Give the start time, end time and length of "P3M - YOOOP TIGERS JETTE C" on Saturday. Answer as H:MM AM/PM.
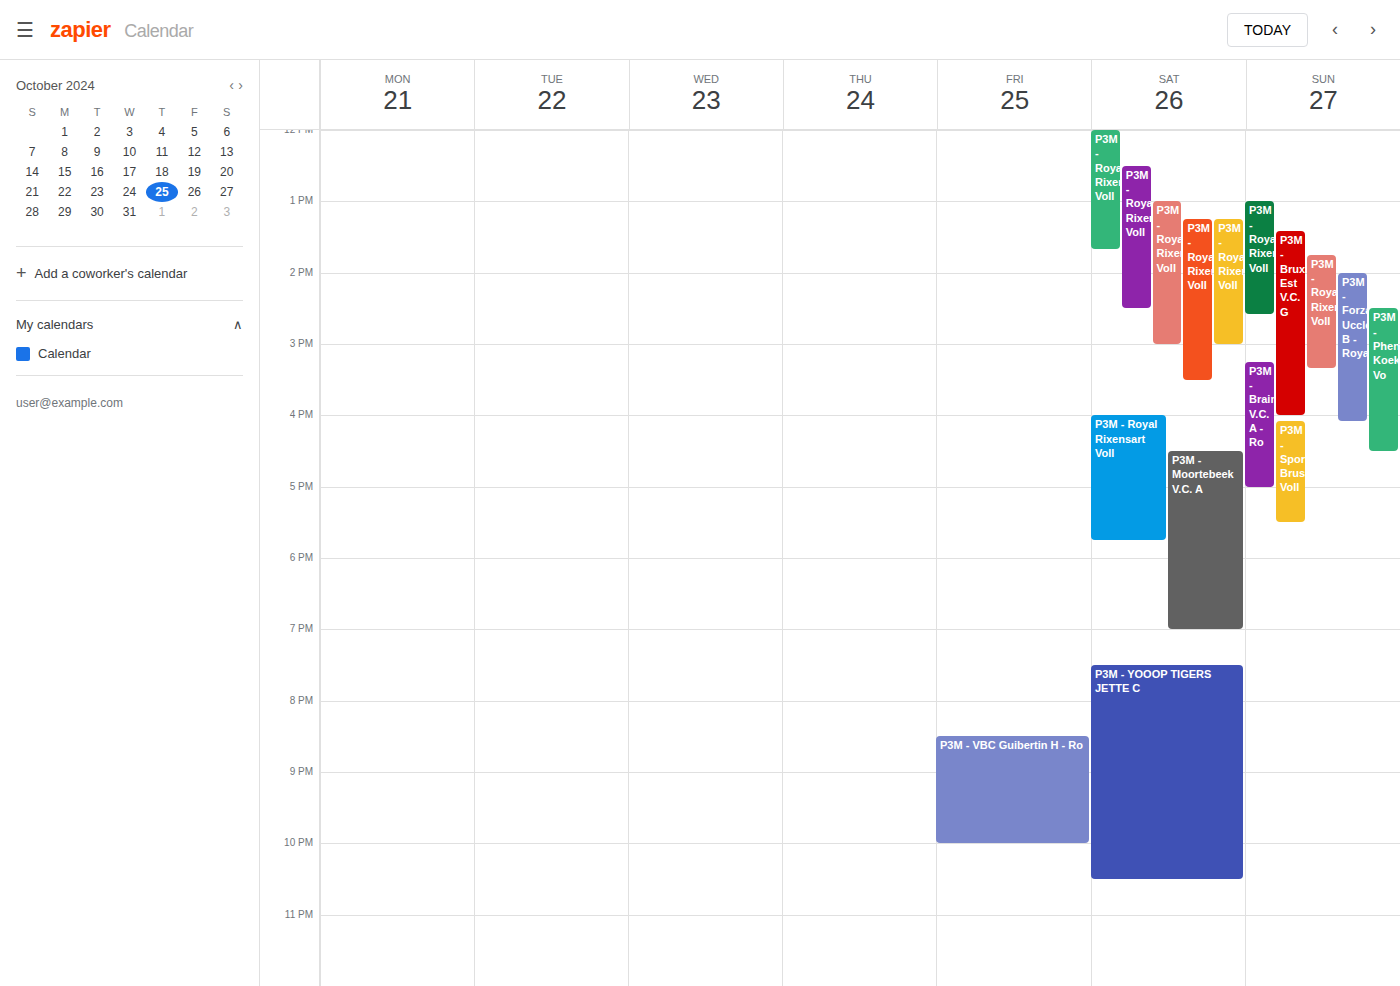
7:30 PM to 10:30 PM, 3 hours